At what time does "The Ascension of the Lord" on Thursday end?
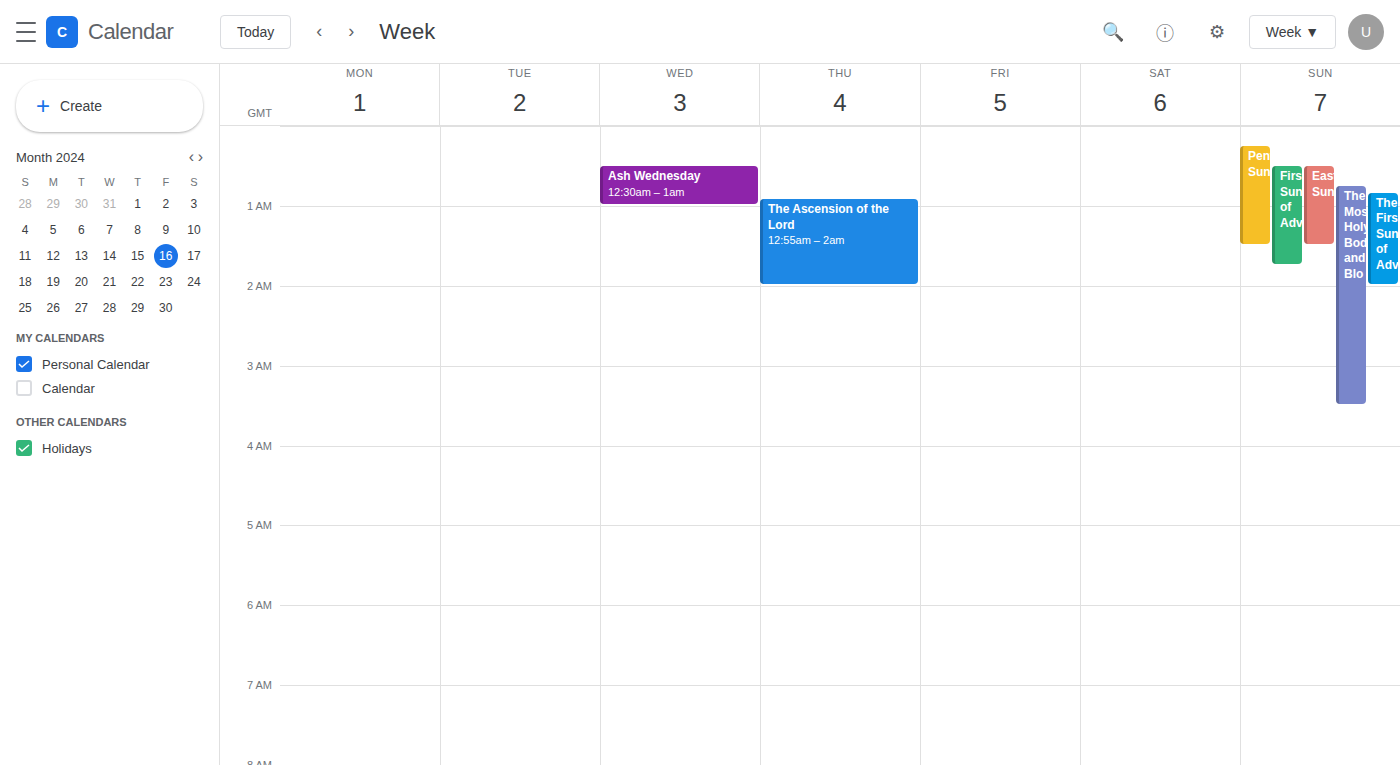
2:00 AM